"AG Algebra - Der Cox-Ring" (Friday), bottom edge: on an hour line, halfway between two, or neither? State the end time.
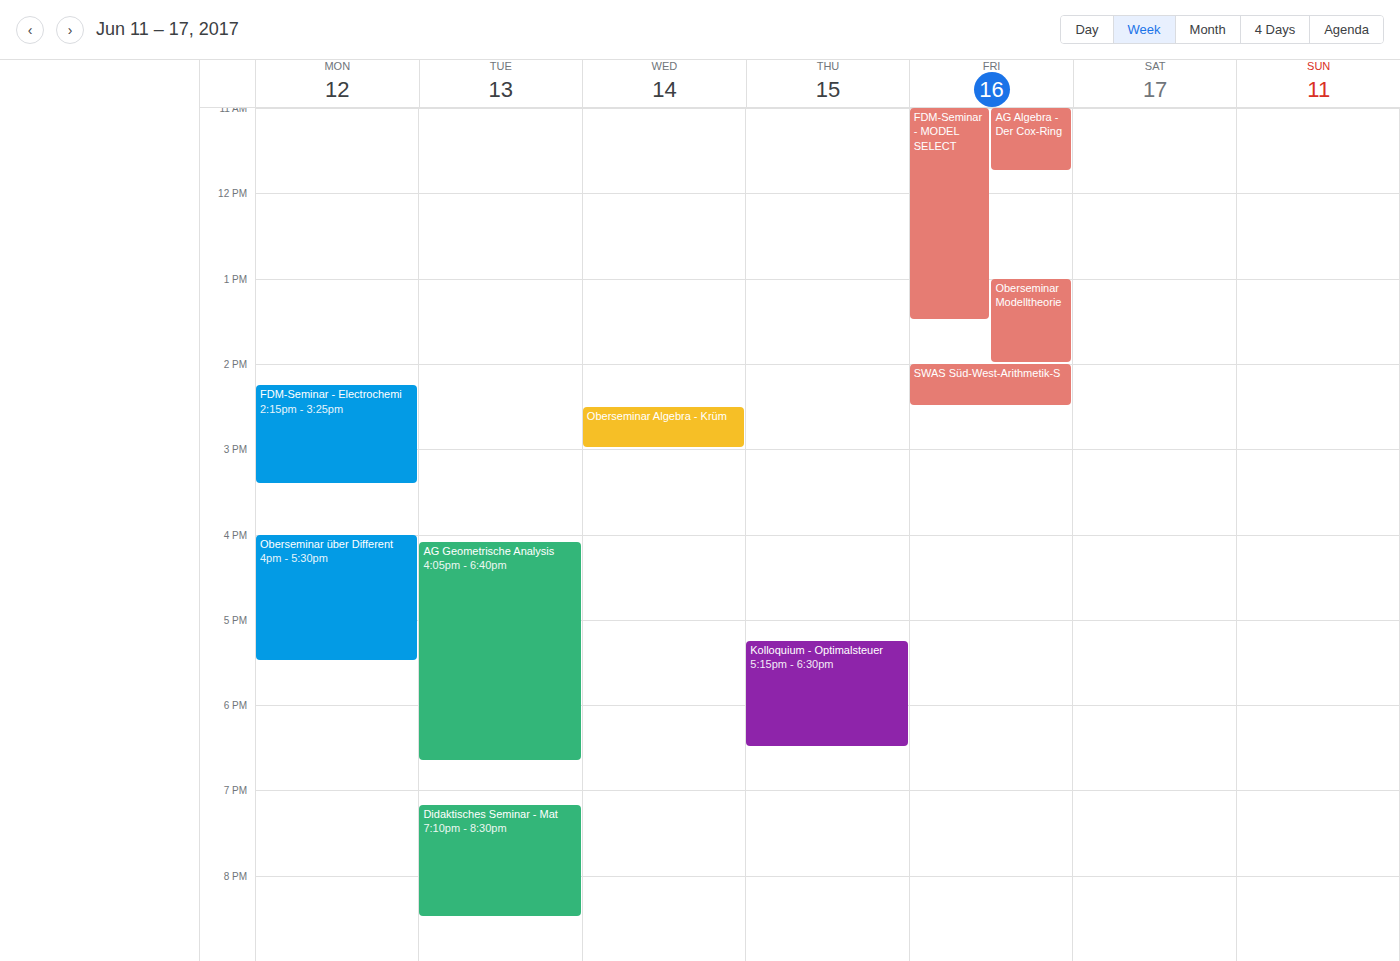
11:45 AM -- neither: three quarters of the way from the 11 AM line to the 12 PM line.